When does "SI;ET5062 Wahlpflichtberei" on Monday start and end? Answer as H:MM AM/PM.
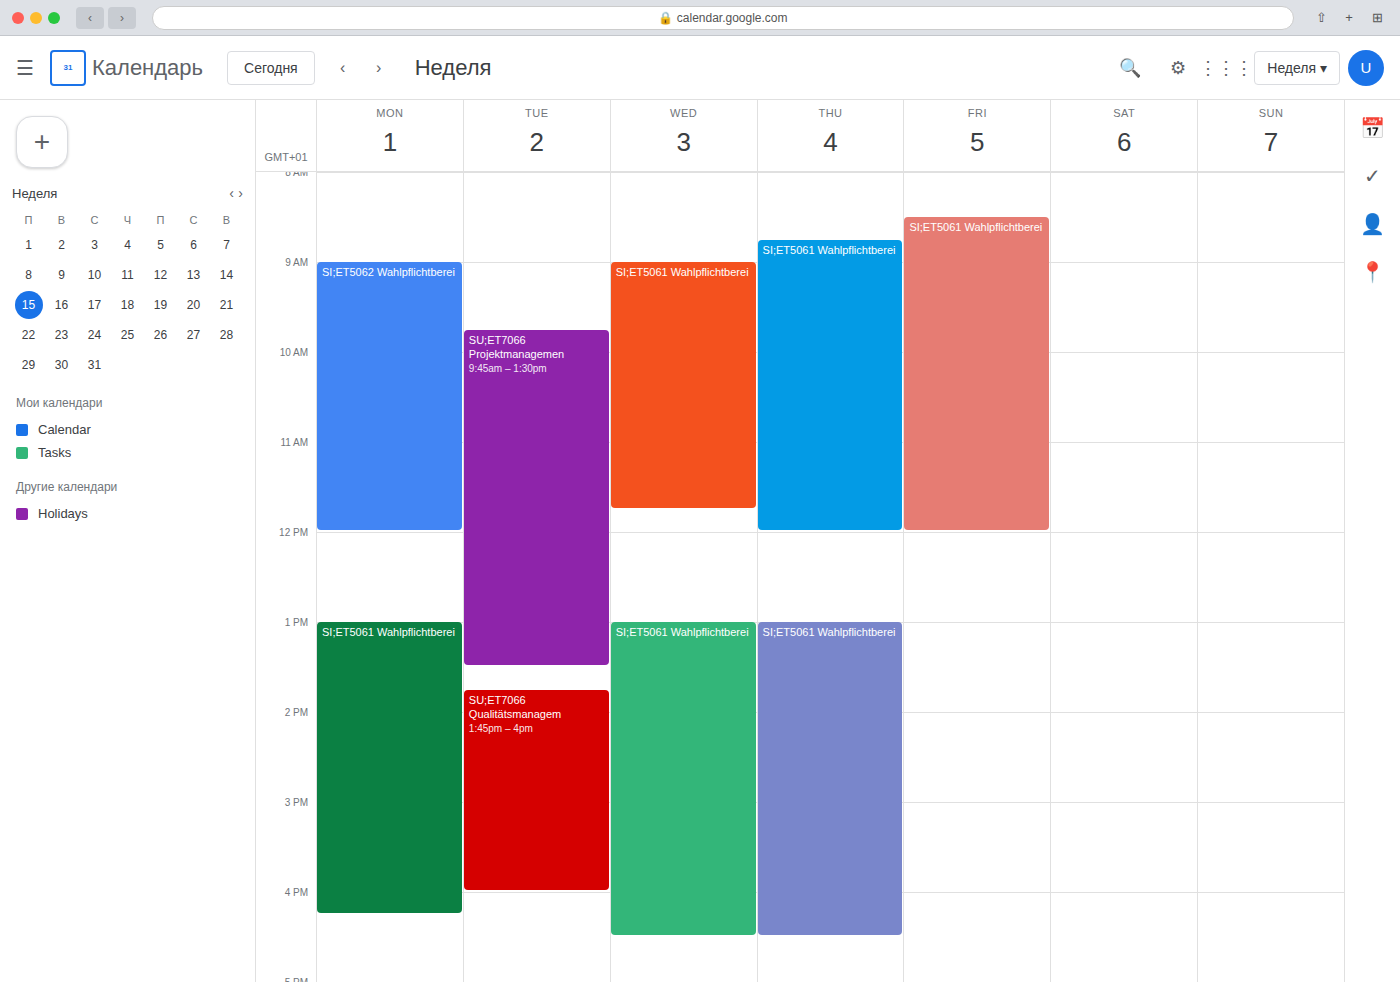
9:00 AM to 12:00 PM